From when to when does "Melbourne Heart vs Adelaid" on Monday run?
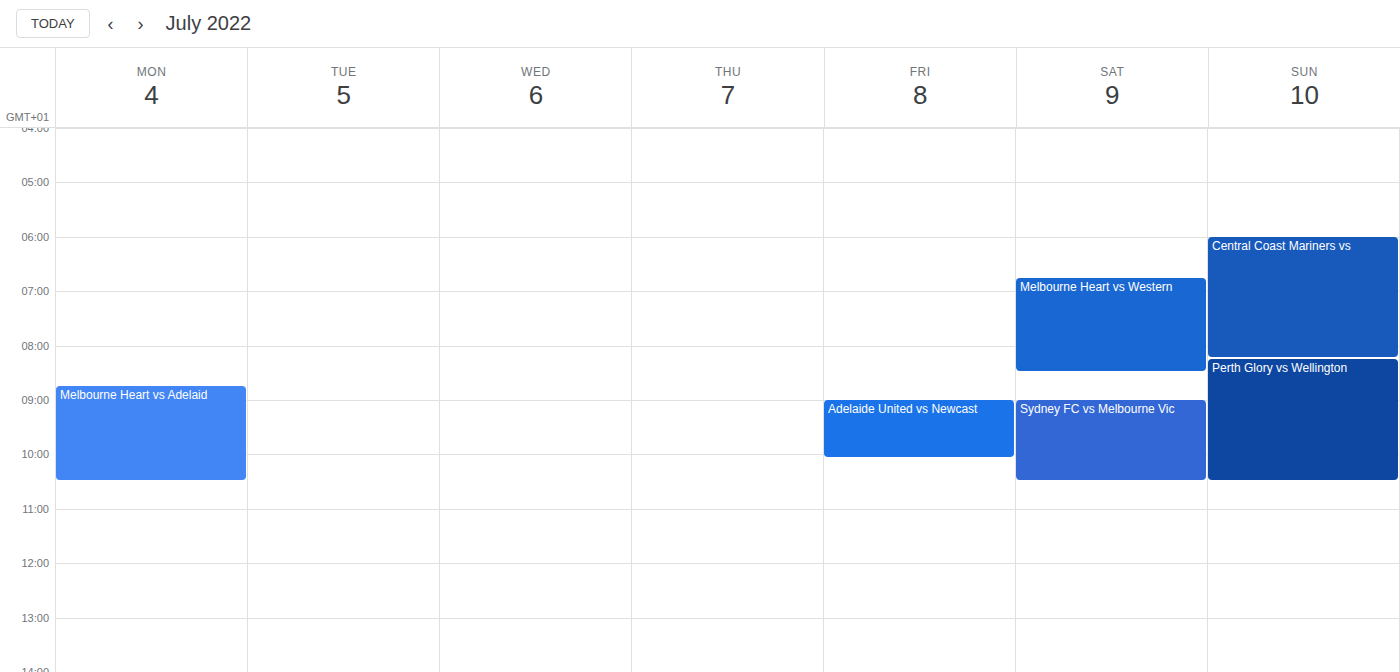
8:45 AM to 10:30 AM